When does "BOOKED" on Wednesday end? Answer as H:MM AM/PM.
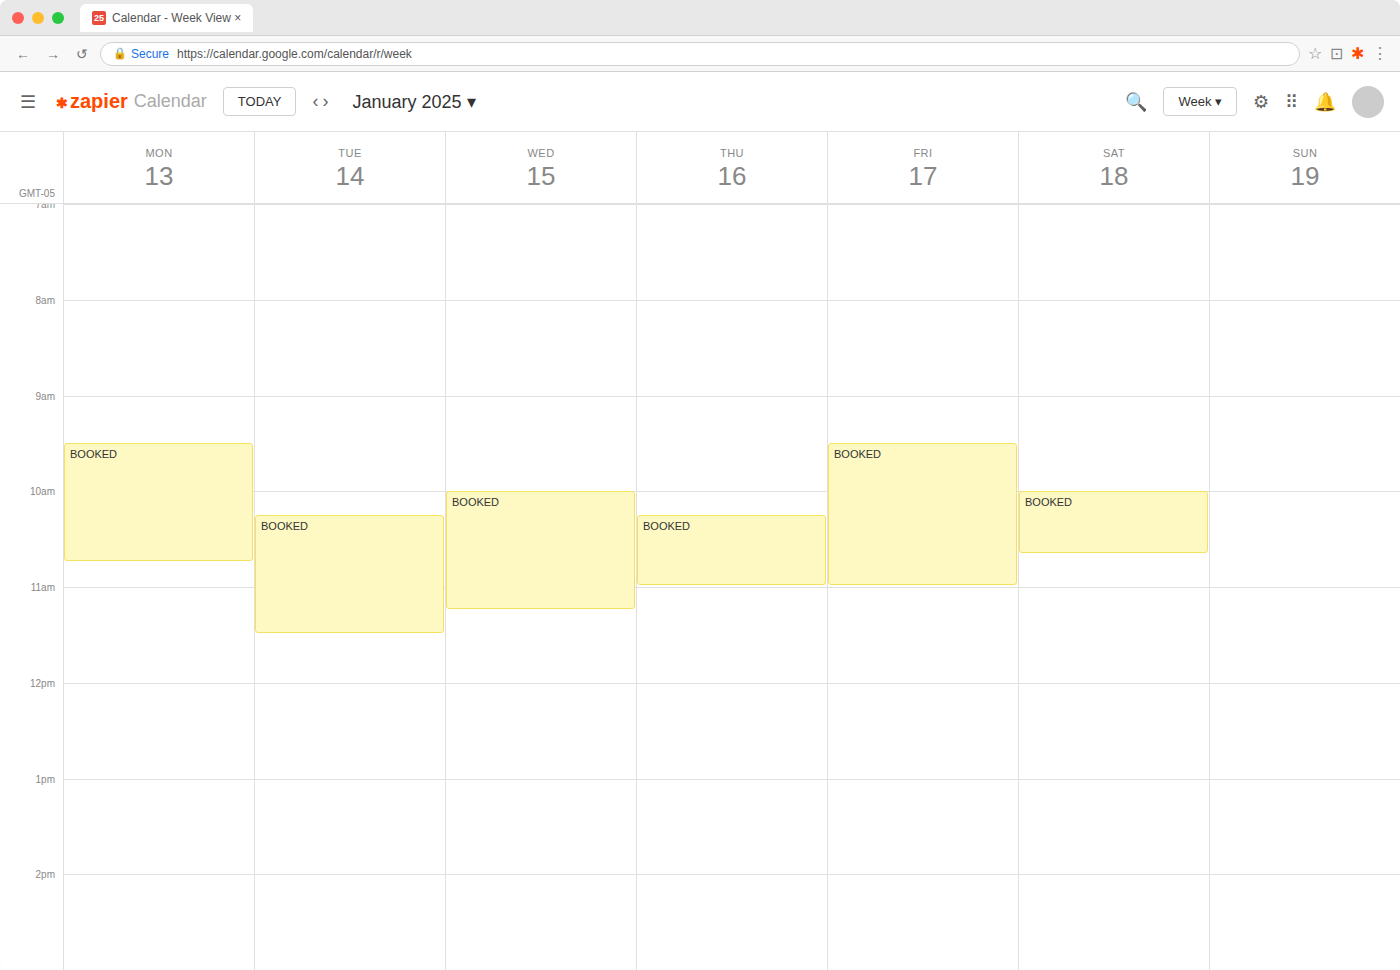
11:15 AM